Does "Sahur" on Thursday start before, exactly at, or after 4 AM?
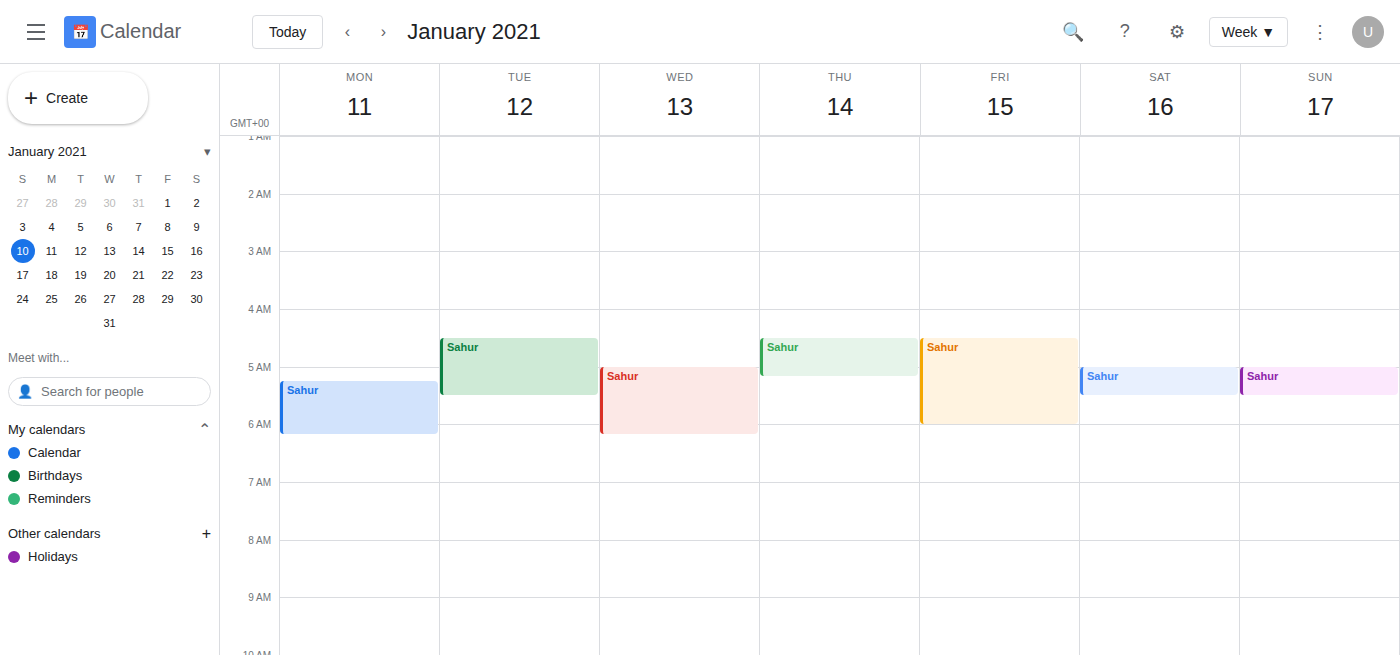
4:30 AM -- after 4 AM, 30 minutes below the 4 AM line.